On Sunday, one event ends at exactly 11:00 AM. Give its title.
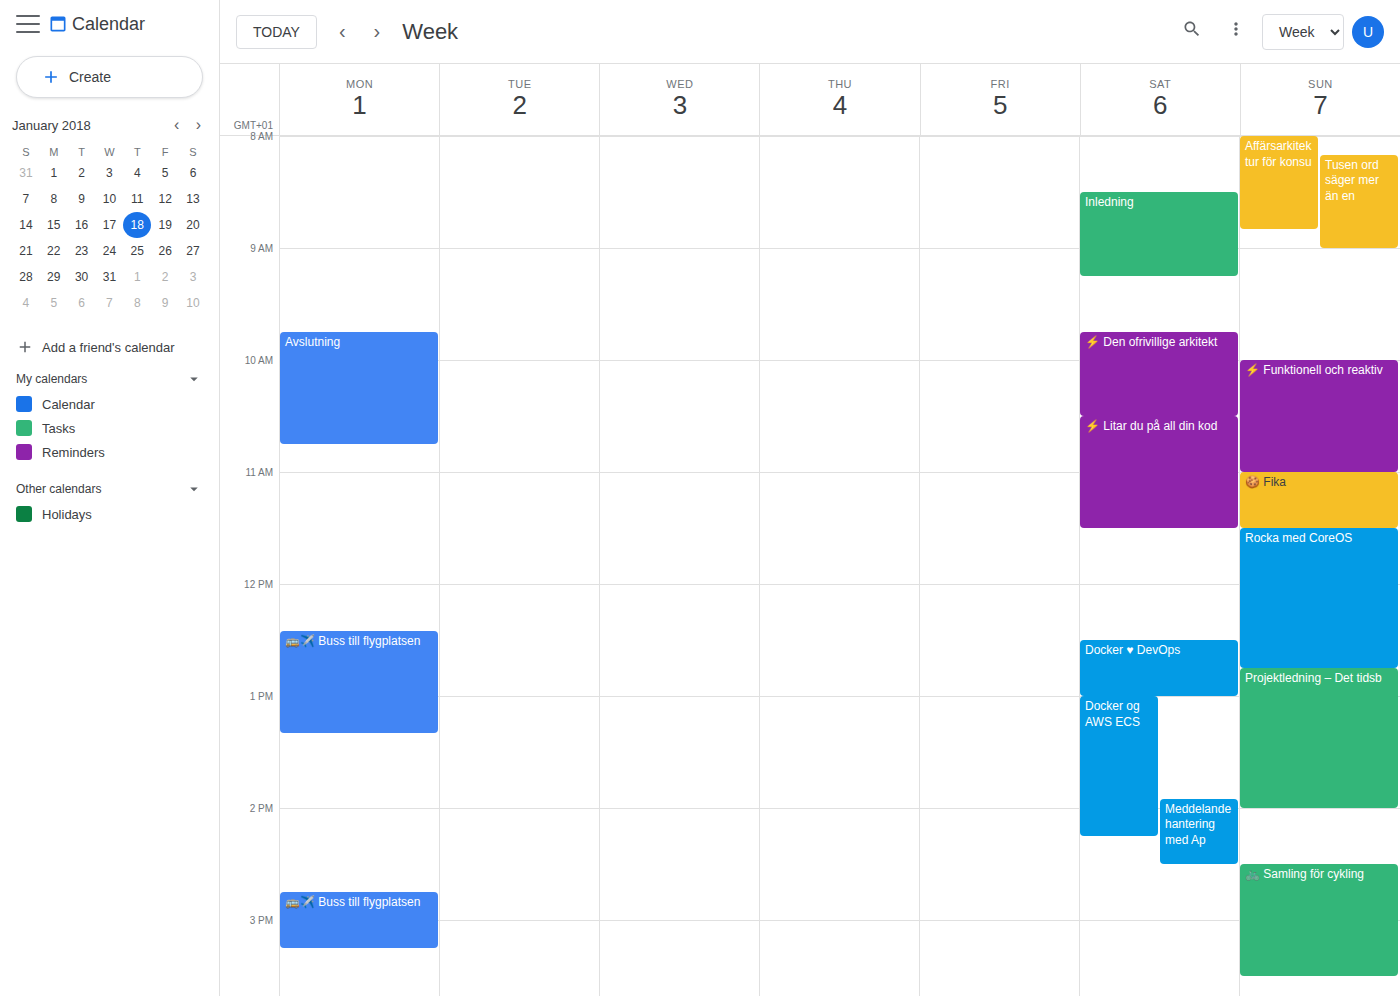
"⚡ Funktionell och reaktiv"